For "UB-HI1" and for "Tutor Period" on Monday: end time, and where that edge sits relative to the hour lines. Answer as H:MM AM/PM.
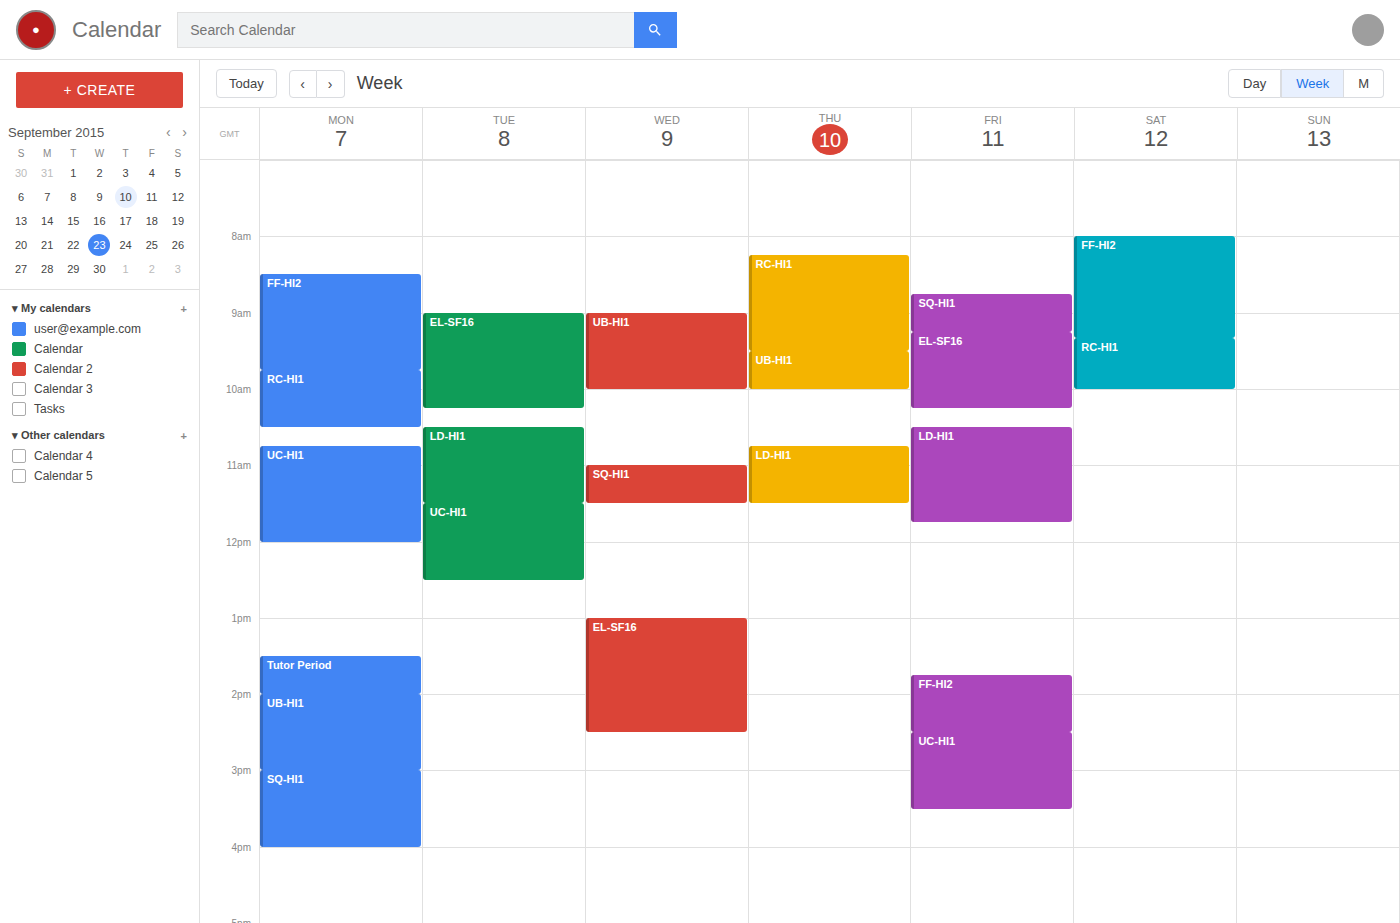
"UB-HI1": 3:00 PM, exactly on the 3 PM line. "Tutor Period": 2:00 PM, exactly on the 2 PM line.